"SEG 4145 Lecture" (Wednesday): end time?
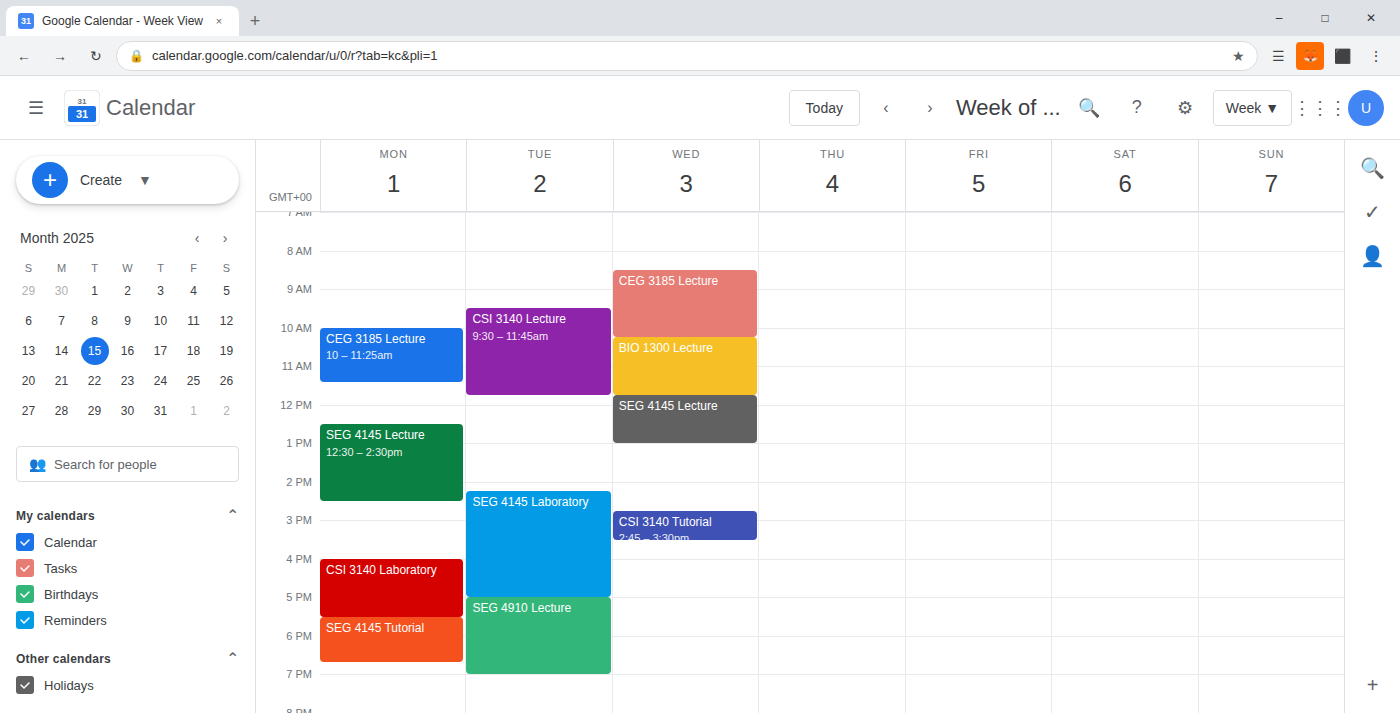
1:00 PM